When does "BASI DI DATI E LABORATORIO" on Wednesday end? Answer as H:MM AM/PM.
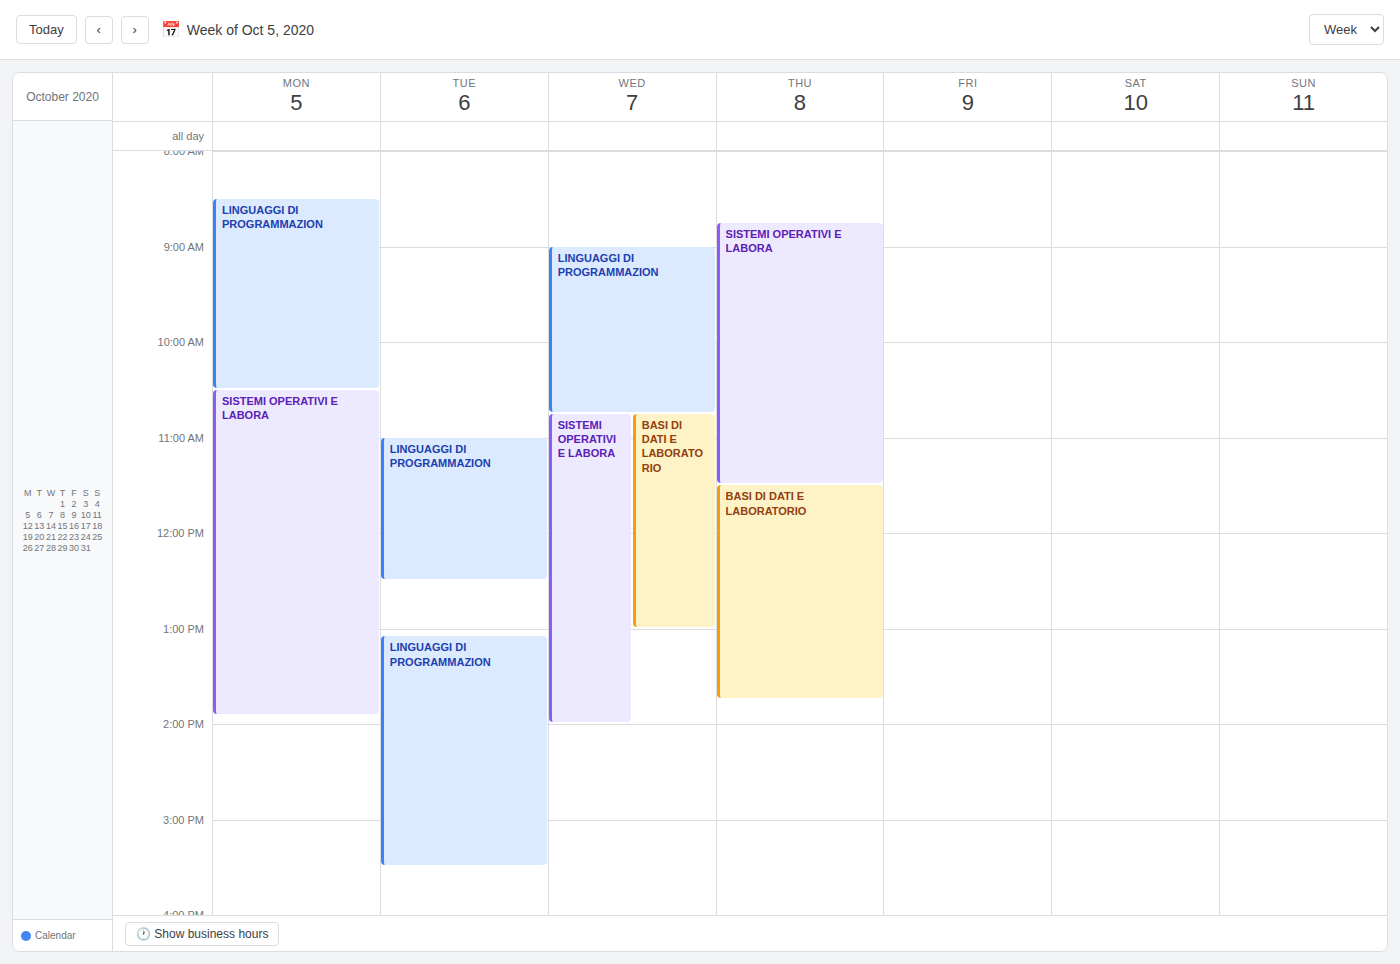
1:00 PM